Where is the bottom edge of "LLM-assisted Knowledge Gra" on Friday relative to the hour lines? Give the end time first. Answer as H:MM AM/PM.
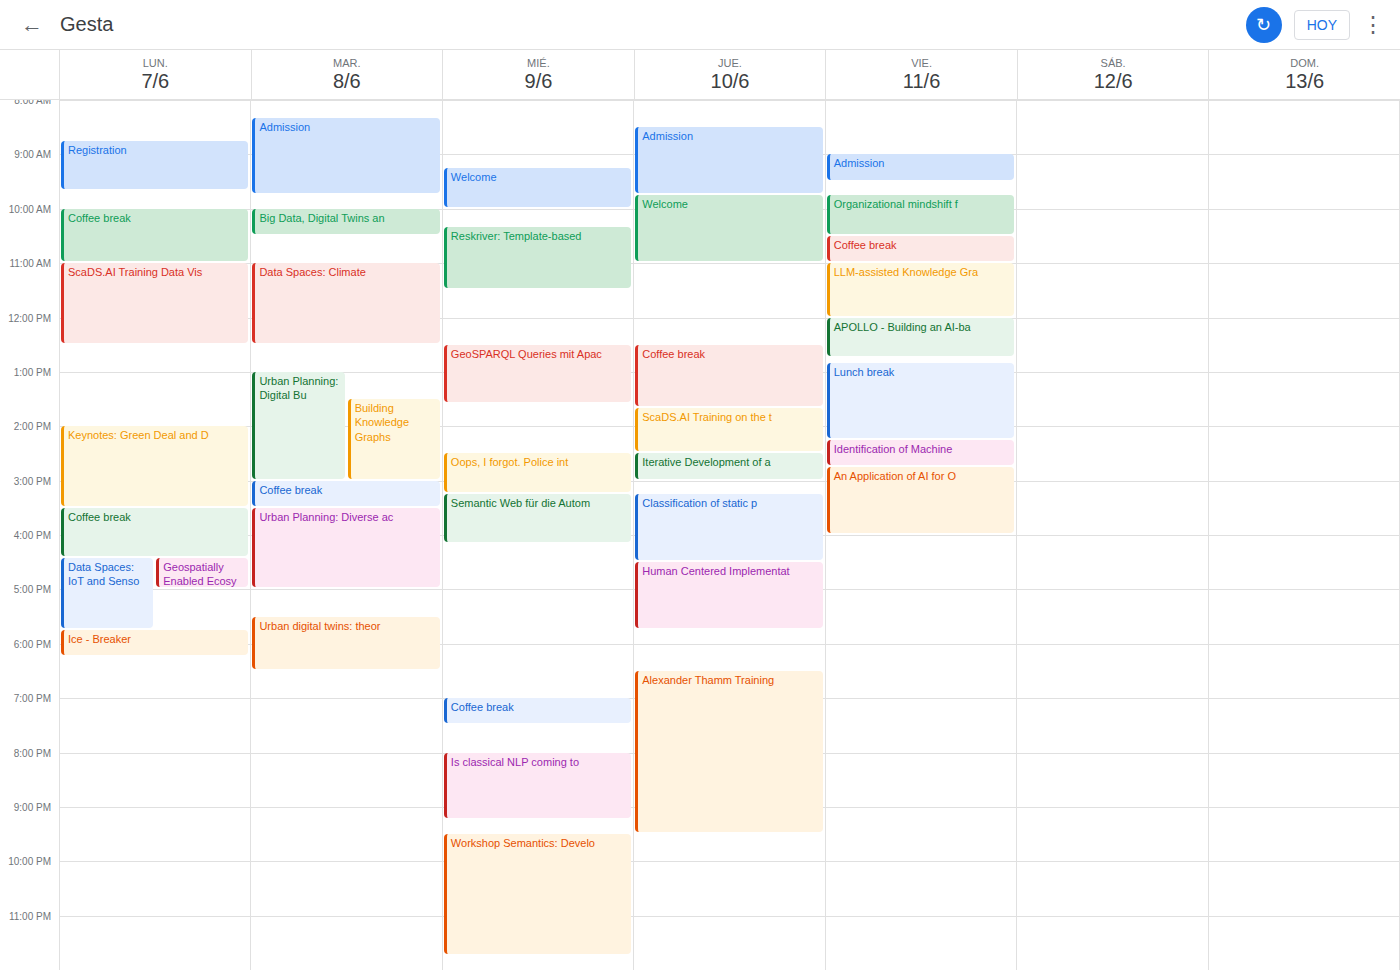
12:00 PM -- exactly on the 12 PM line.